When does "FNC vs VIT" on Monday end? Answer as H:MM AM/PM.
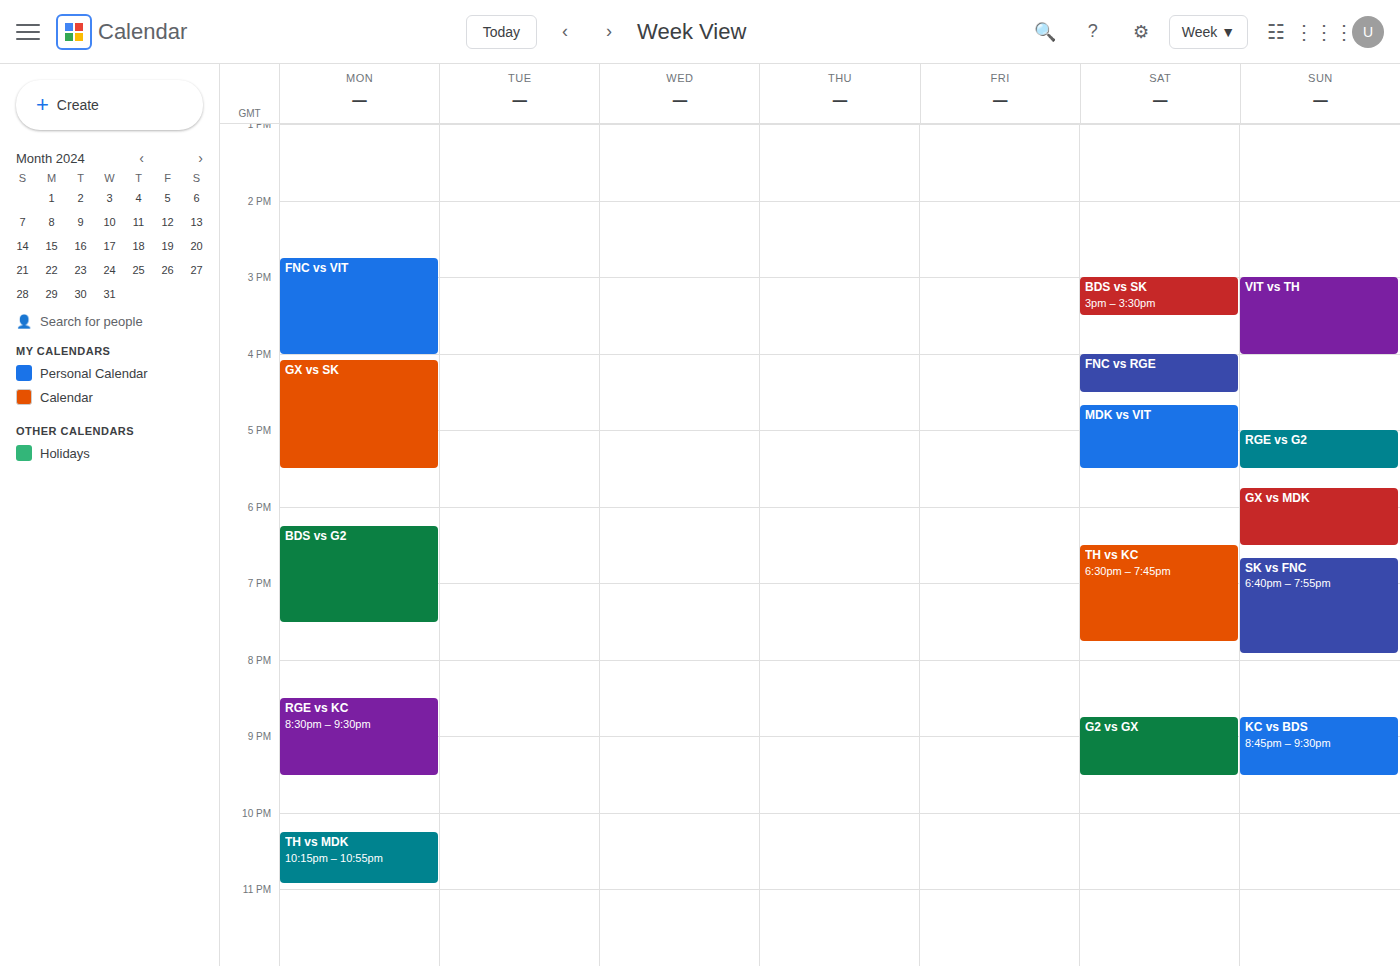
4:00 PM